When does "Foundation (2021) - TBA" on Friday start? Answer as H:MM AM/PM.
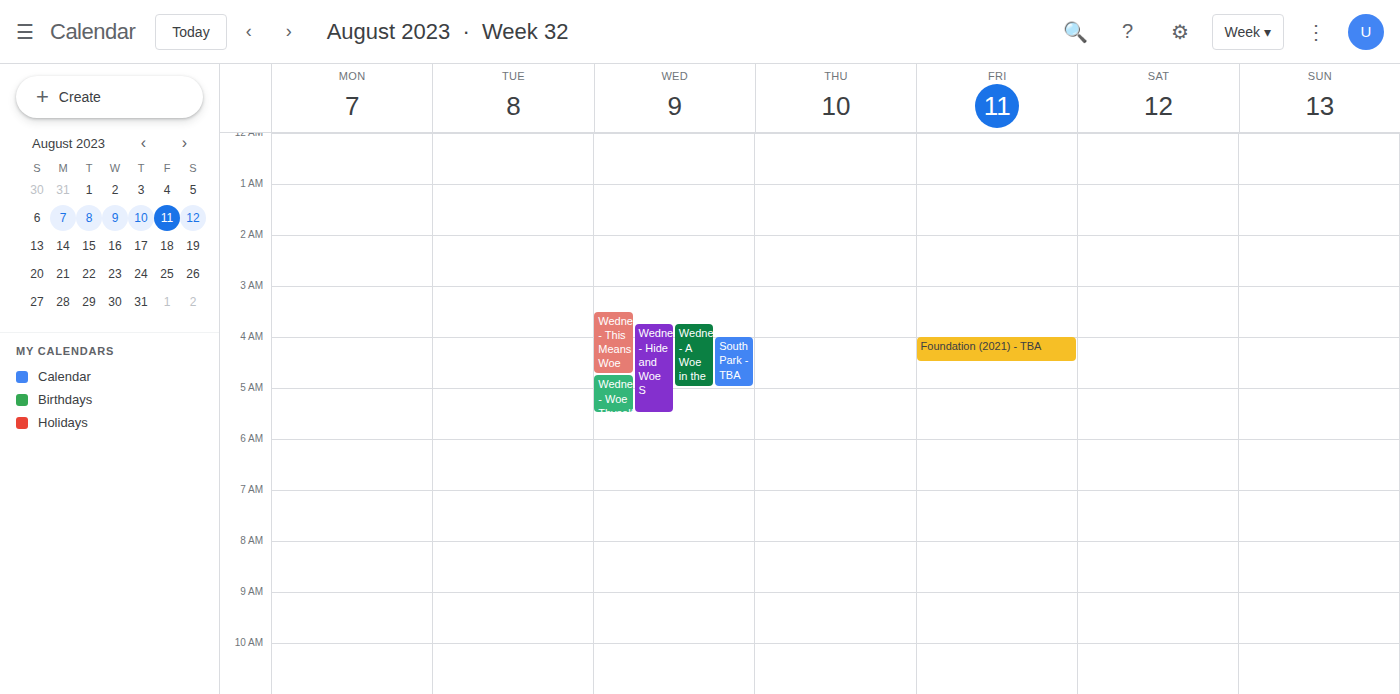
4:00 AM